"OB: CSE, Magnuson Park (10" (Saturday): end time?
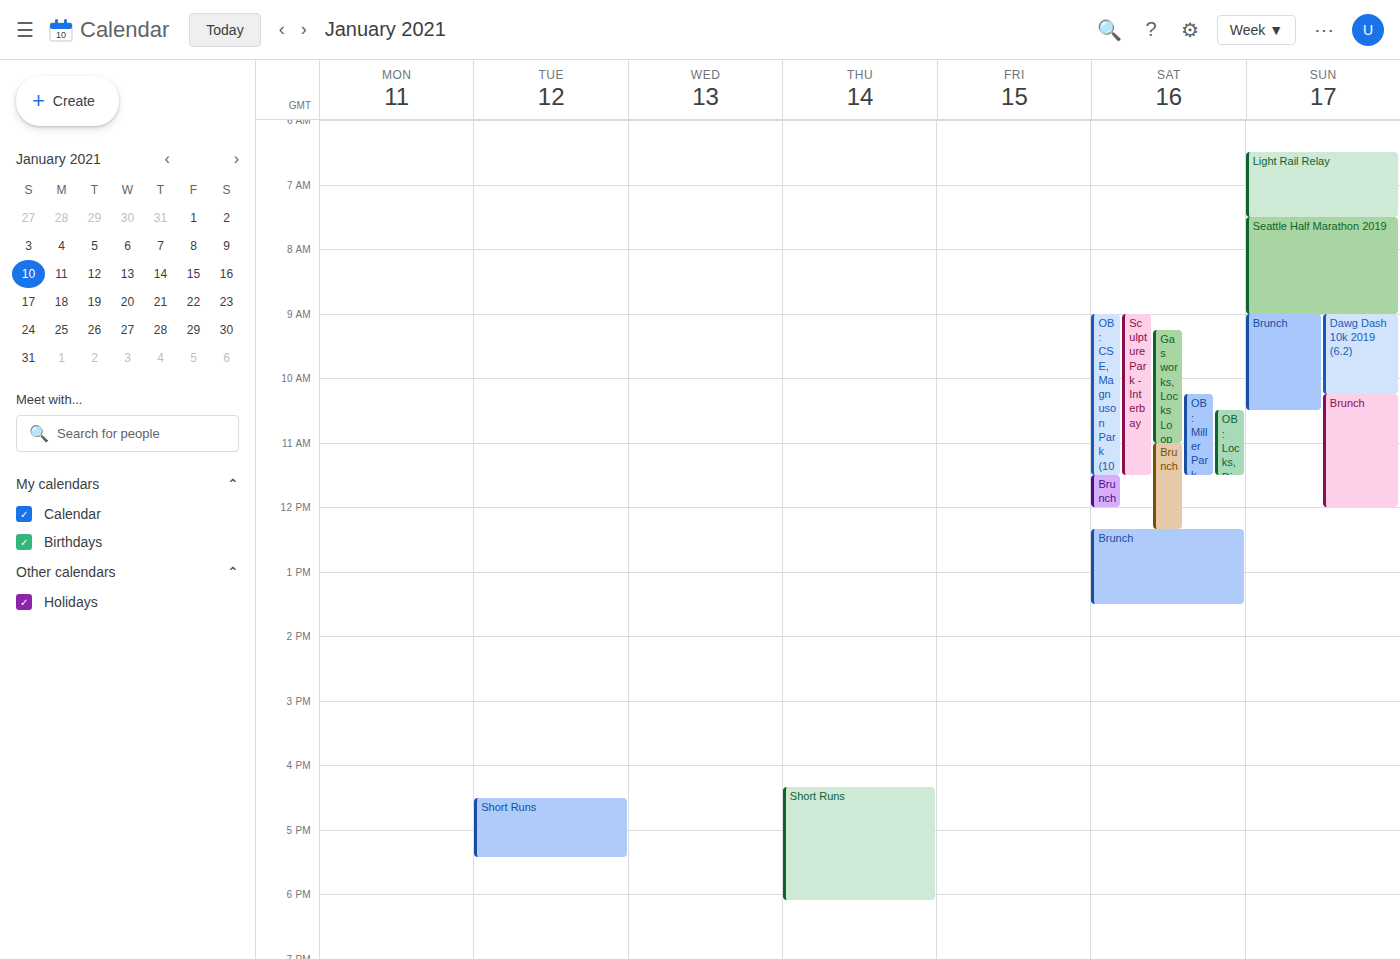
11:30 AM